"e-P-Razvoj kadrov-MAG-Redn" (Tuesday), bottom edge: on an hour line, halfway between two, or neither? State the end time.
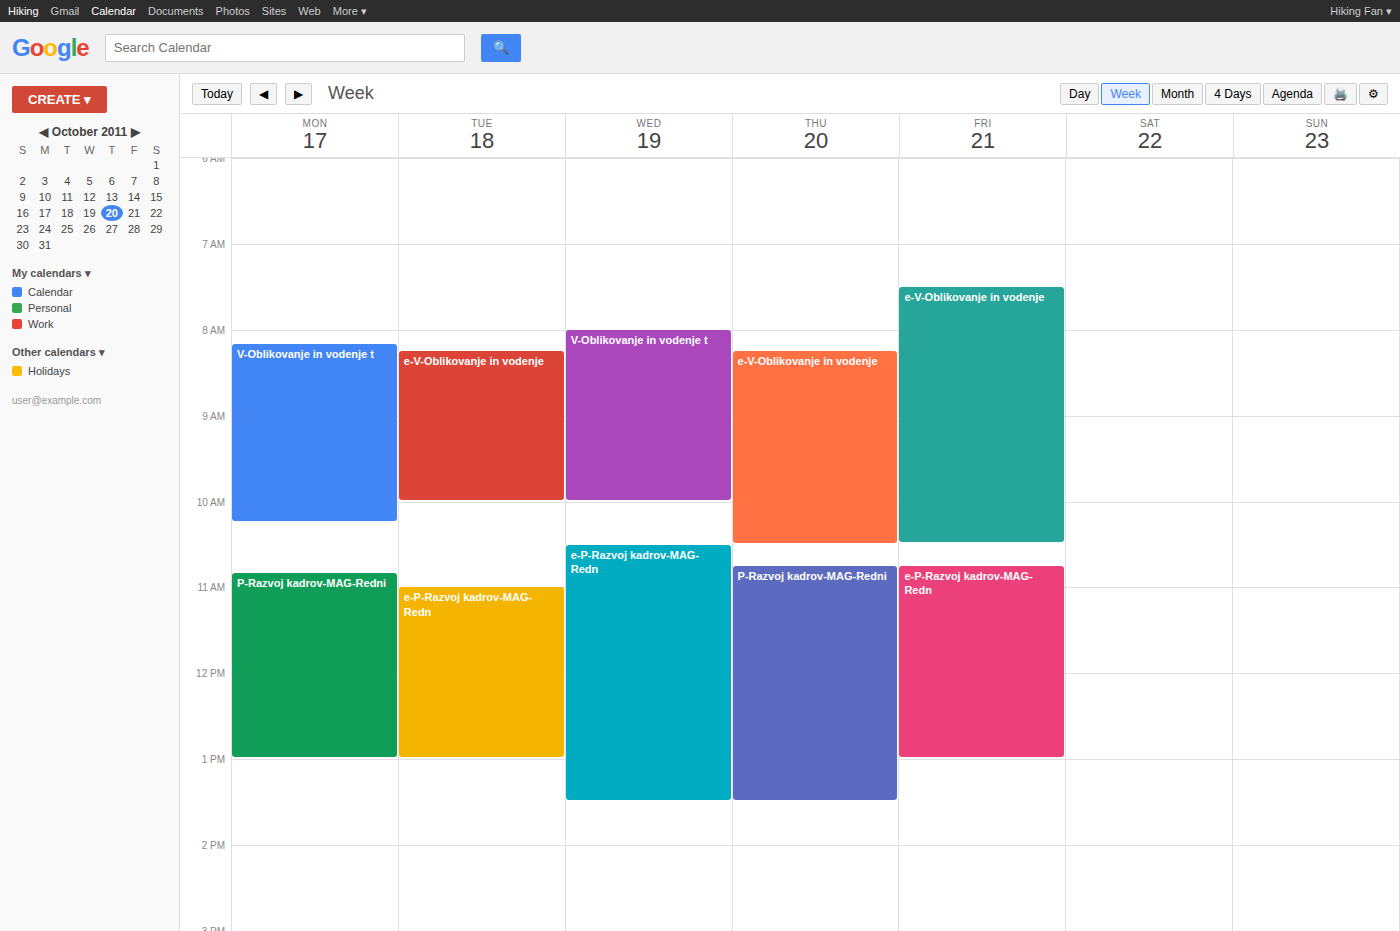
1:00 PM -- exactly on the 1 PM line.